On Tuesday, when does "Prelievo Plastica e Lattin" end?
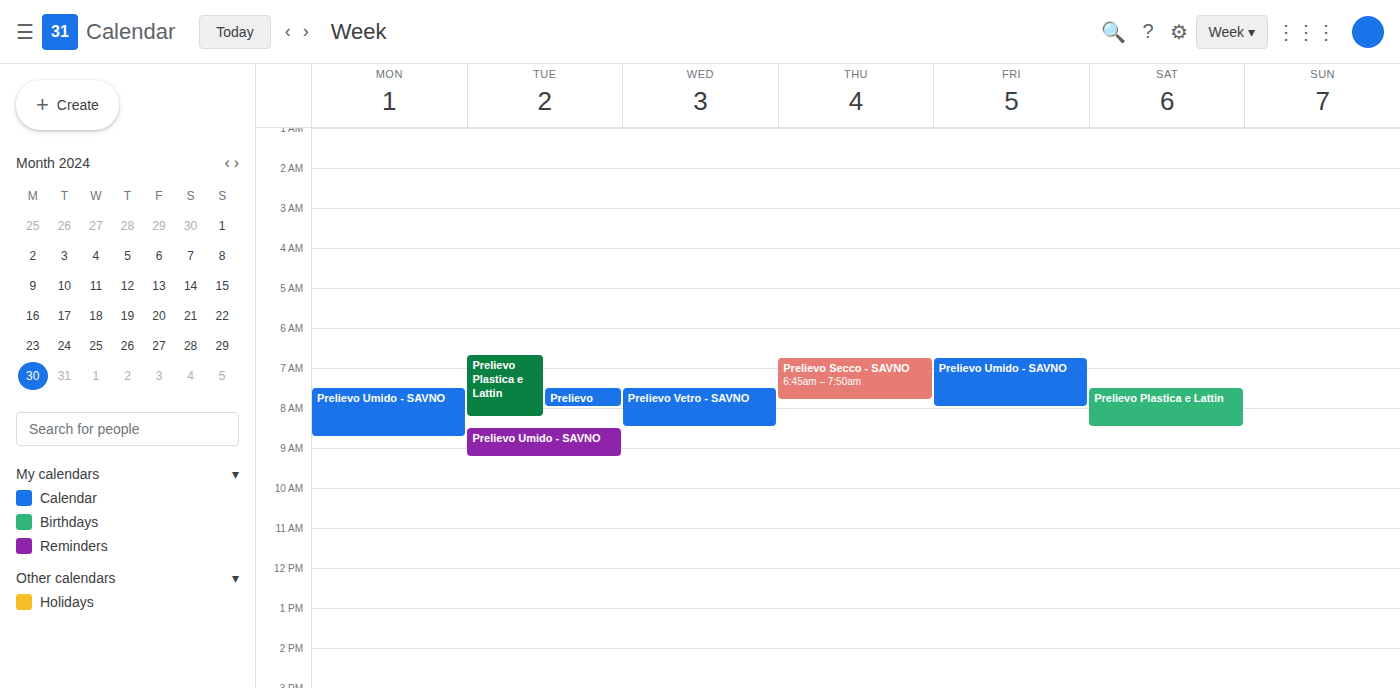
8:15 AM